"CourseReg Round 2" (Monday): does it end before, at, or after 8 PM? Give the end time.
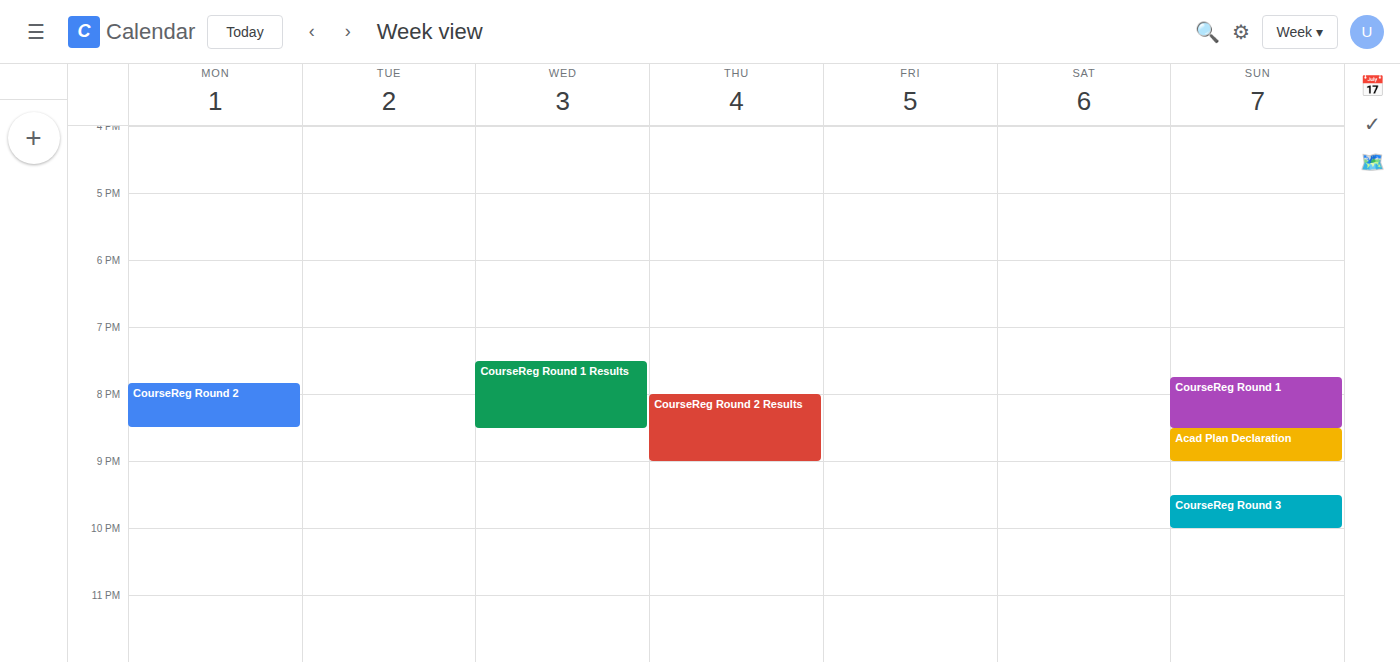
8:30 PM -- after 8 PM, 30 minutes below the 8 PM line.